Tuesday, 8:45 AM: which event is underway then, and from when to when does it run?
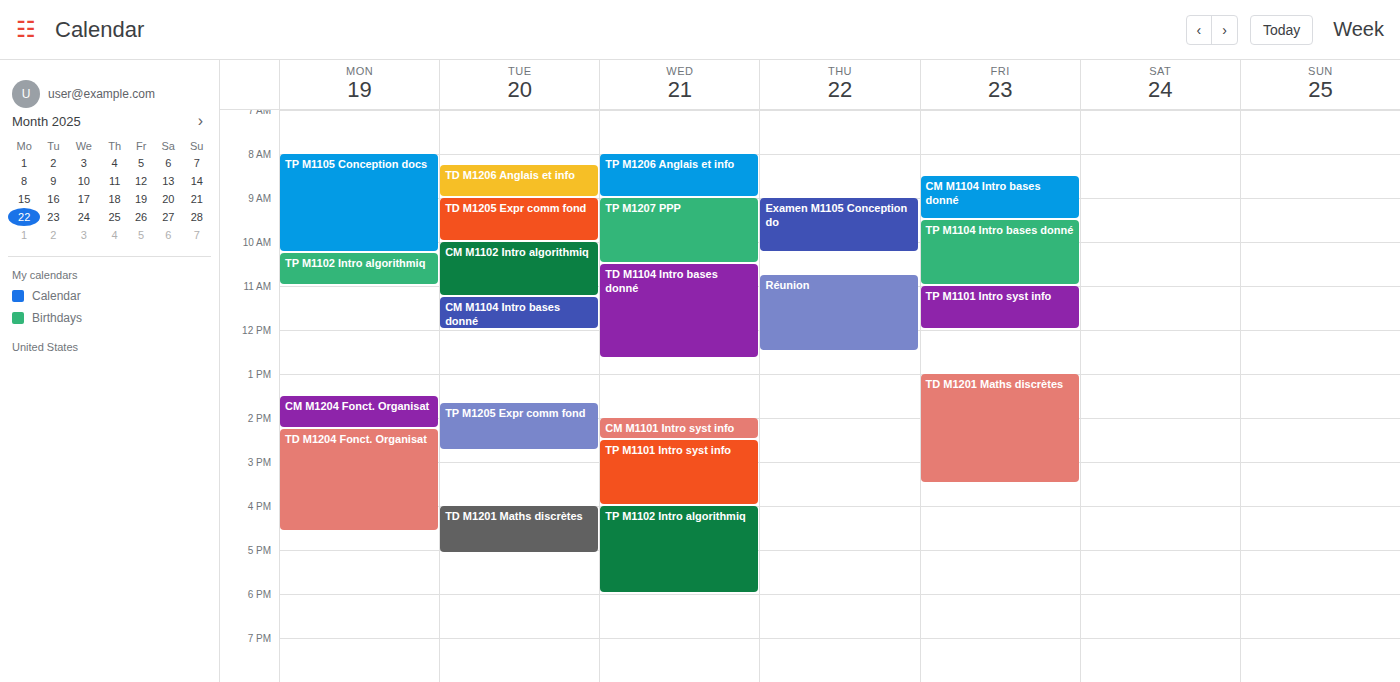
"TD M1206 Anglais et info", 8:15 AM to 9:00 AM